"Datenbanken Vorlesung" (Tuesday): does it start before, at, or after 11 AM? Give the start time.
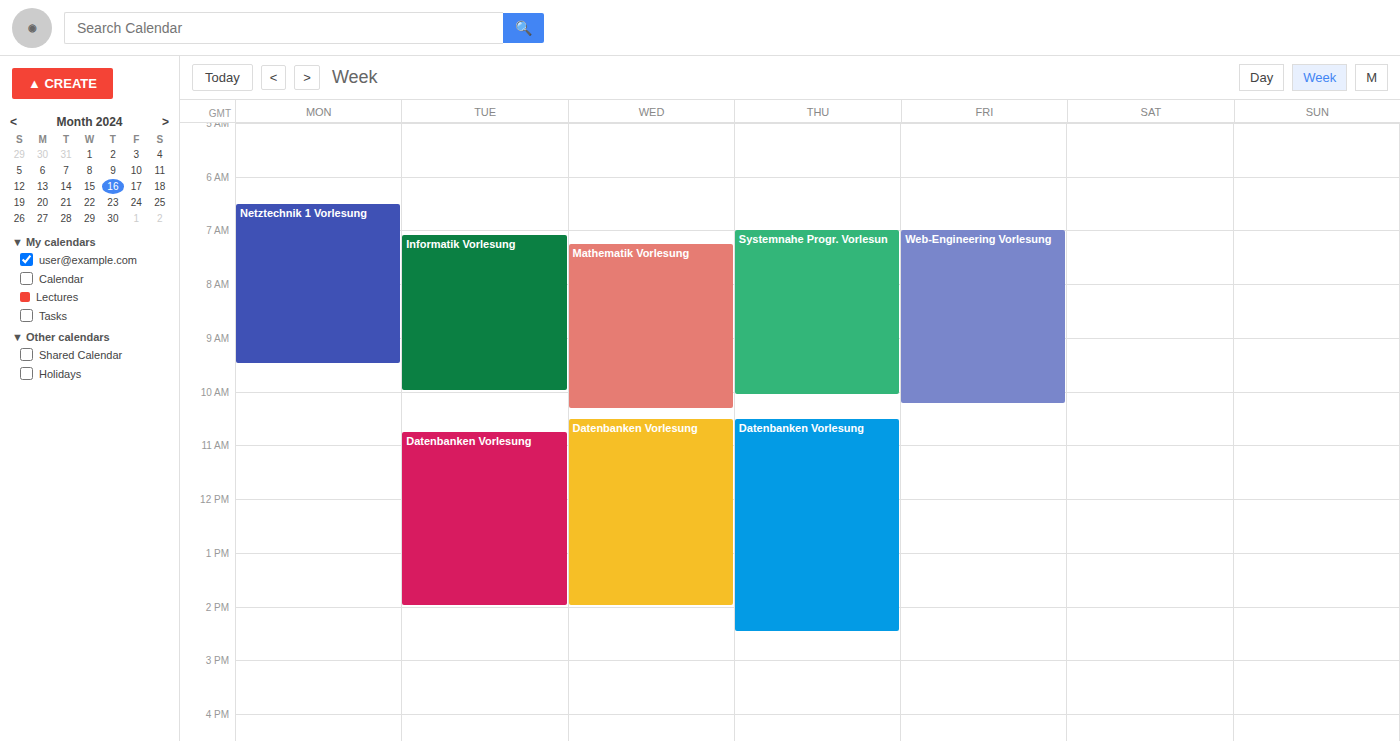
10:45 AM -- before 11 AM, 15 minutes above the 11 AM line.